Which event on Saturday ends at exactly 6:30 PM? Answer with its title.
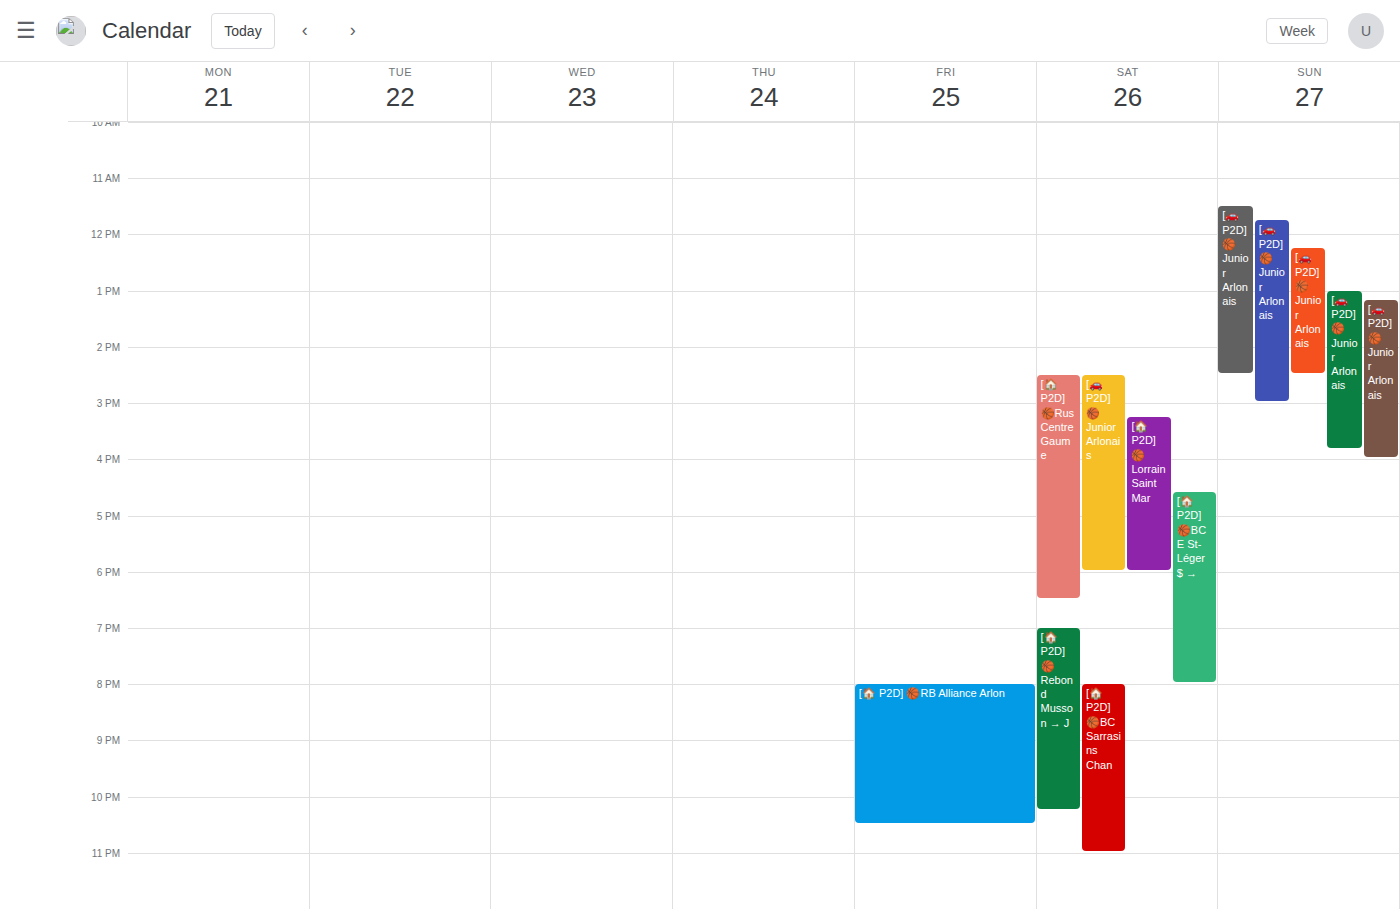
"[🏠 P2D] 🏀Rus Centre Gaume"